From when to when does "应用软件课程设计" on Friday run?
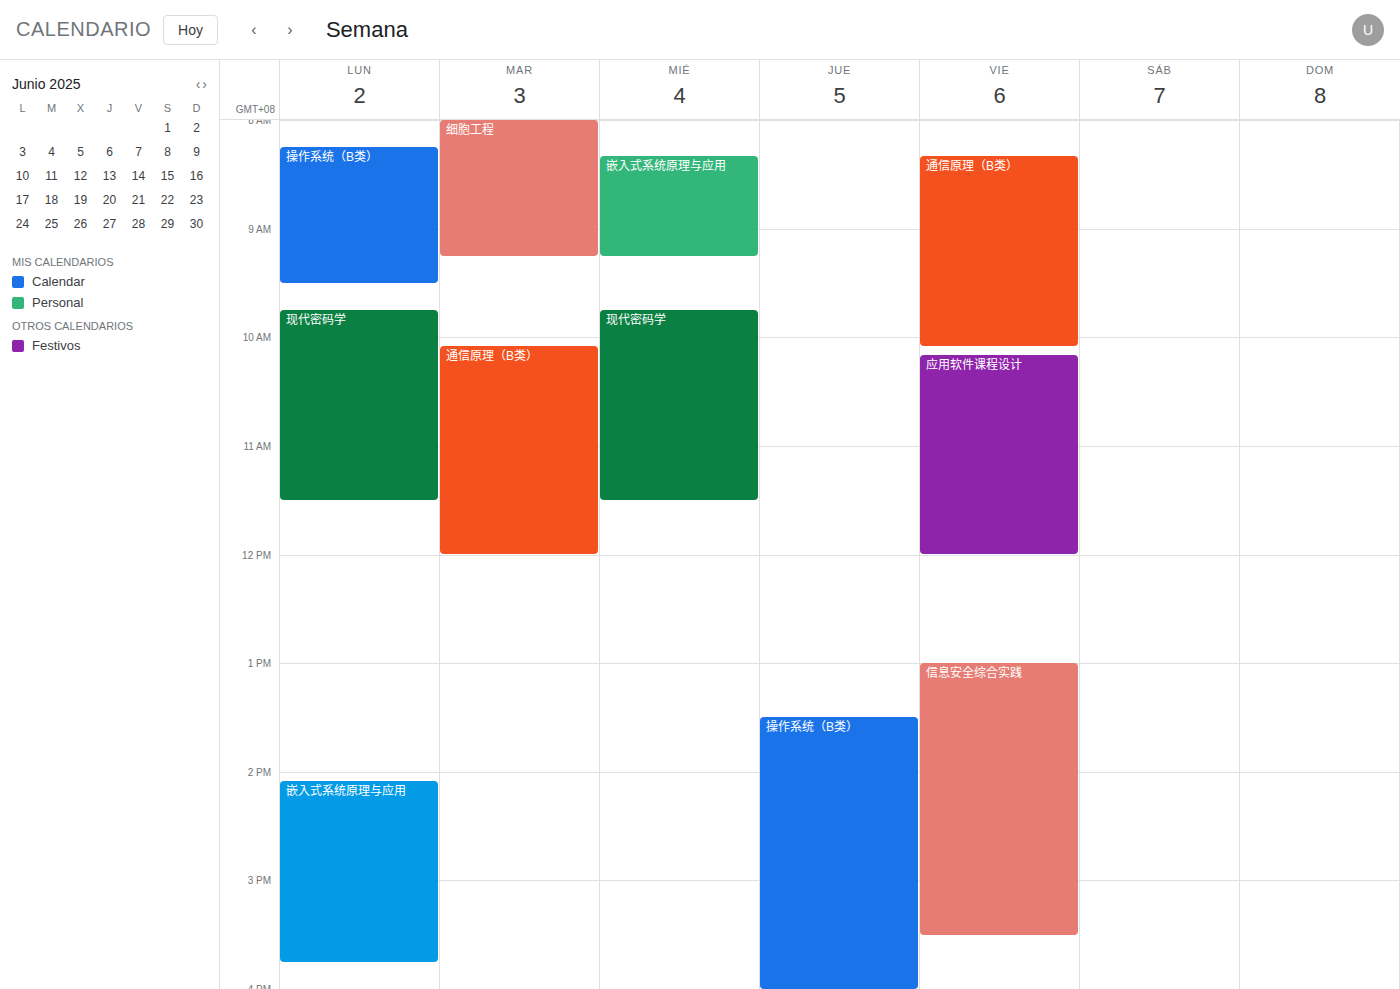
10:10 to 12:00